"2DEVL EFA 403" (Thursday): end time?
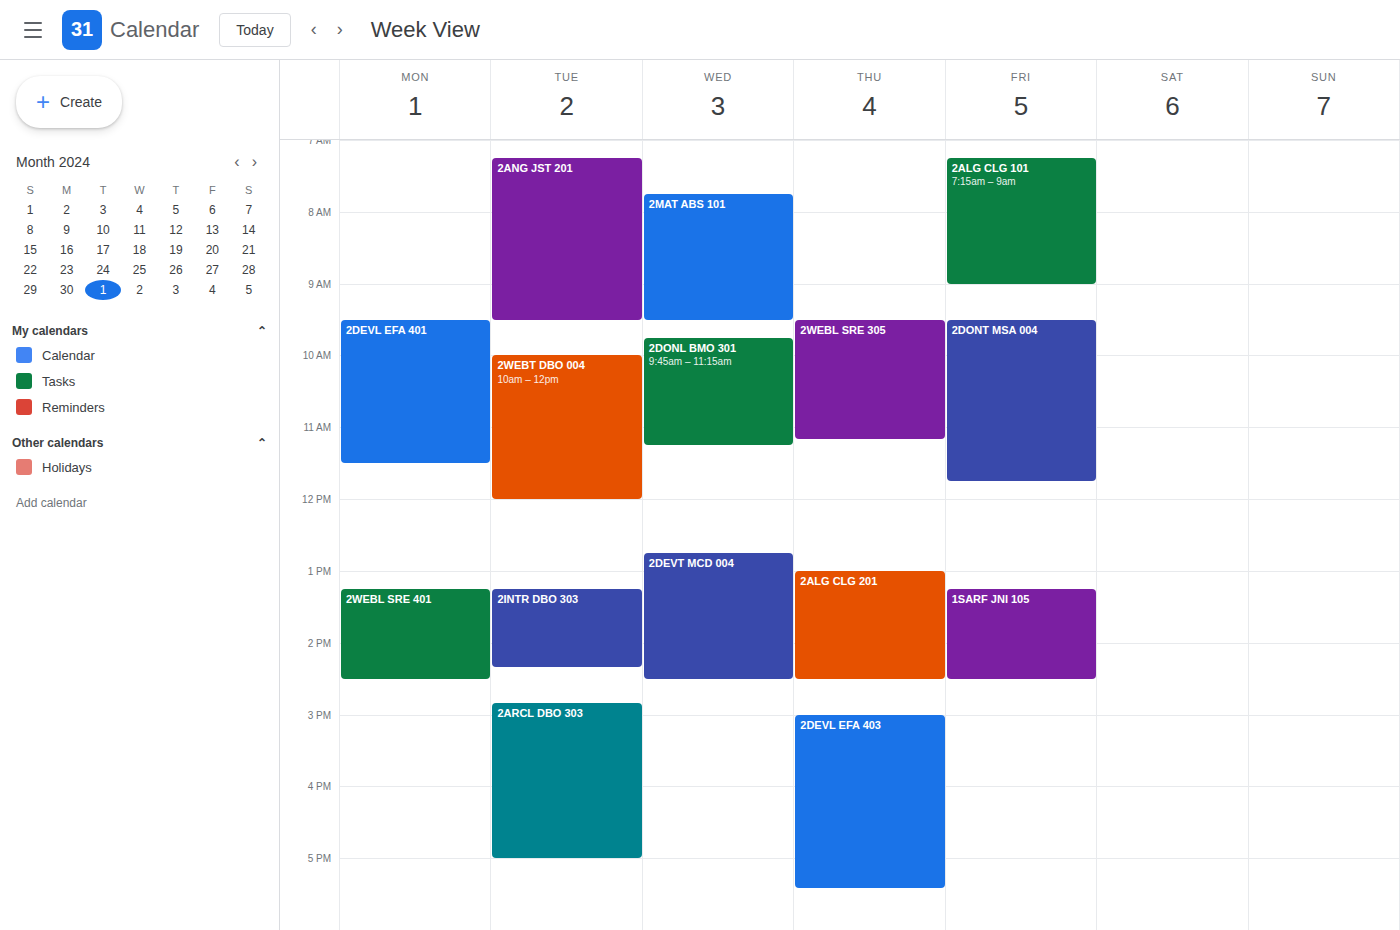
5:25 PM